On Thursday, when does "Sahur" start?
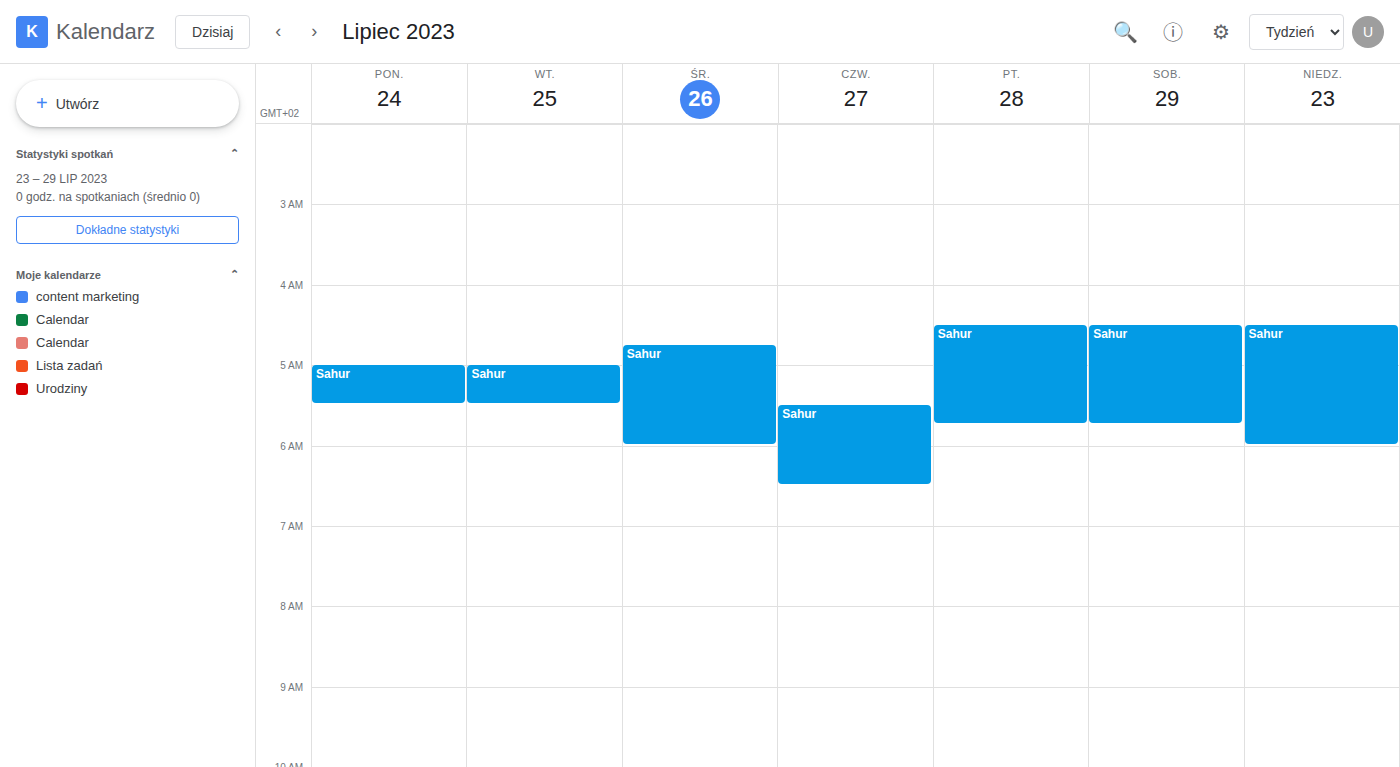
5:30 AM